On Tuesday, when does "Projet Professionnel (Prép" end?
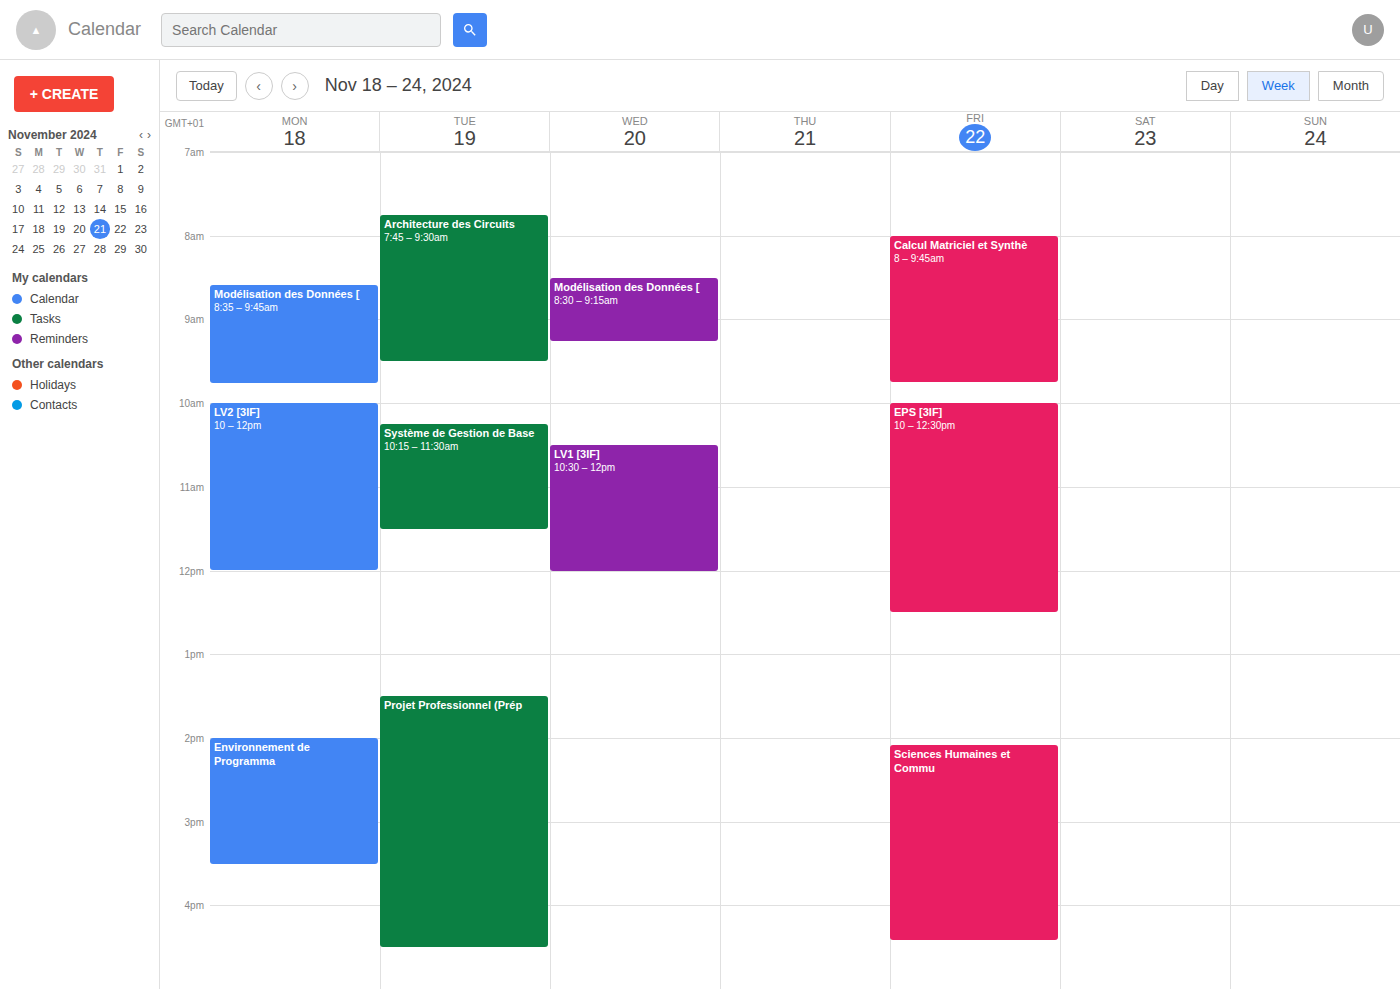
4:30 PM